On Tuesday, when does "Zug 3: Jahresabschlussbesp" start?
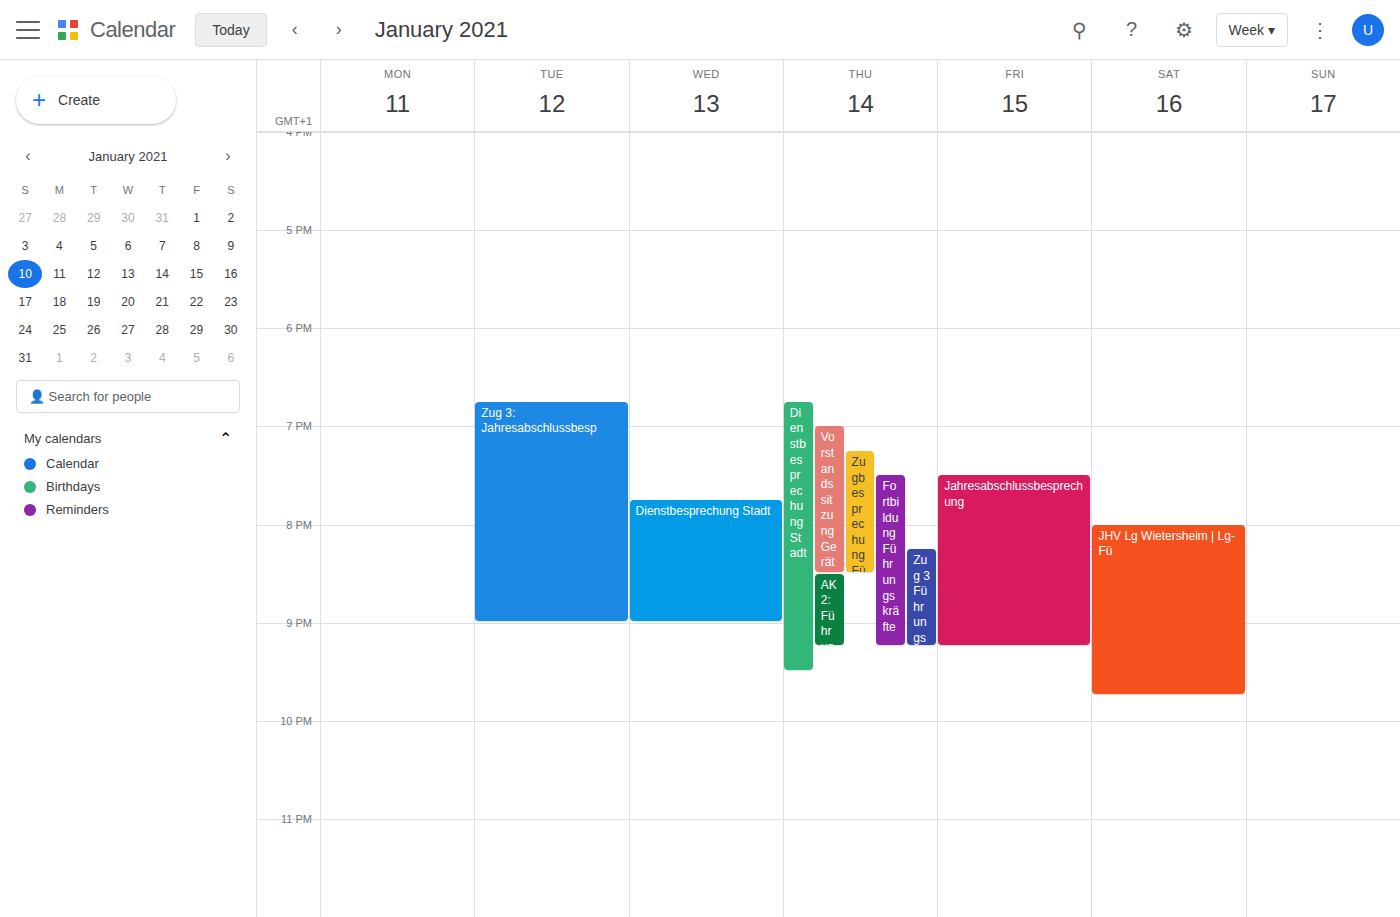
6:45 PM